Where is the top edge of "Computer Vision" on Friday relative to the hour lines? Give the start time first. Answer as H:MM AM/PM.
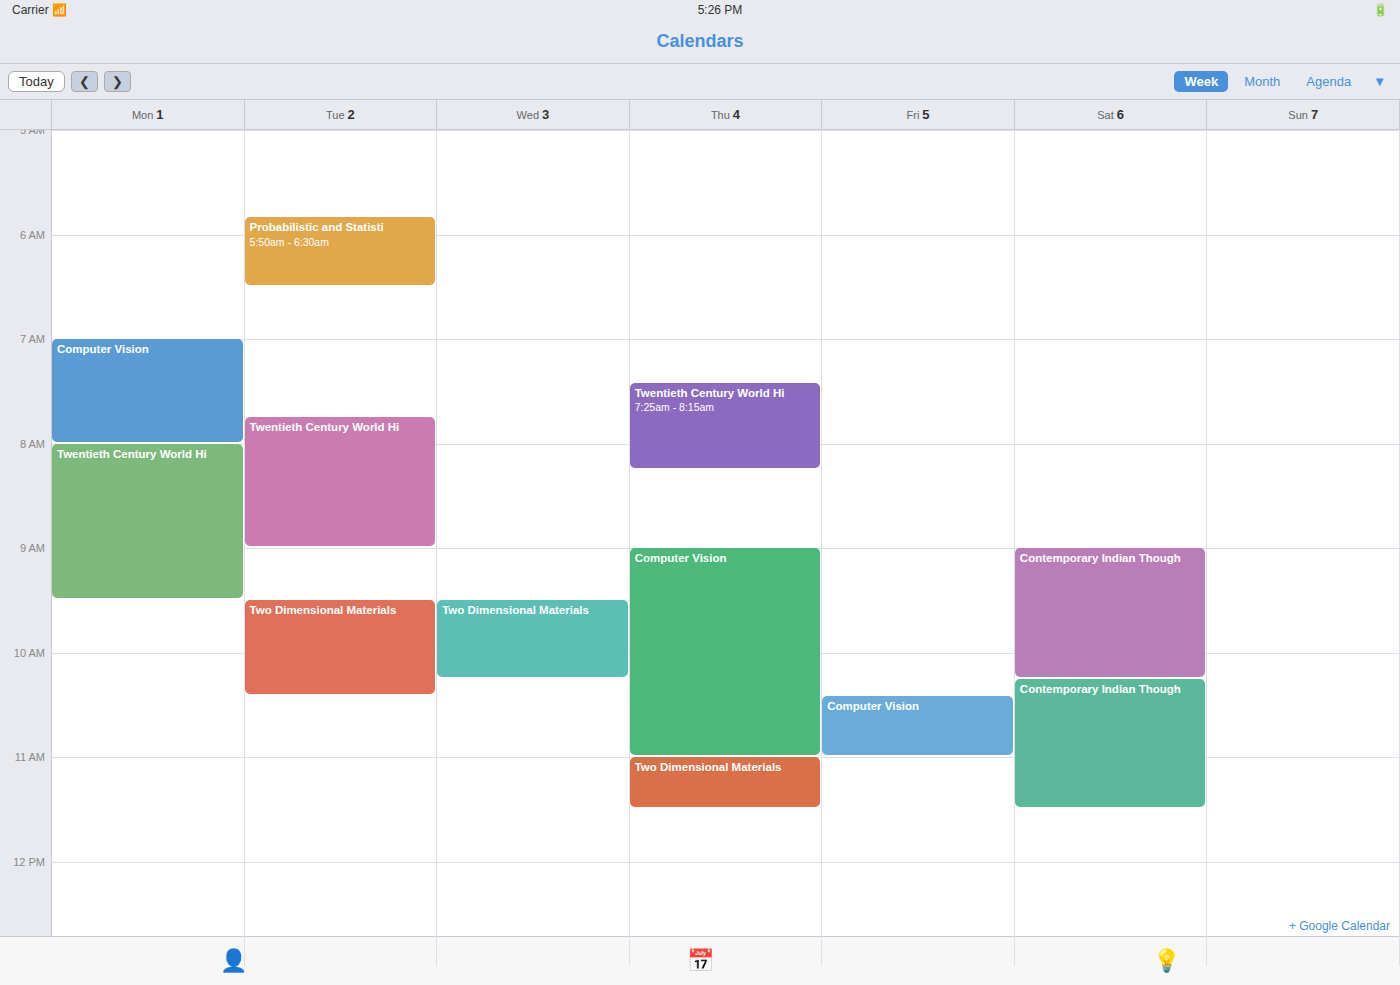
10:25 AM -- neither: 25 minutes below the 10 AM line and 35 minutes above the 11 AM line.